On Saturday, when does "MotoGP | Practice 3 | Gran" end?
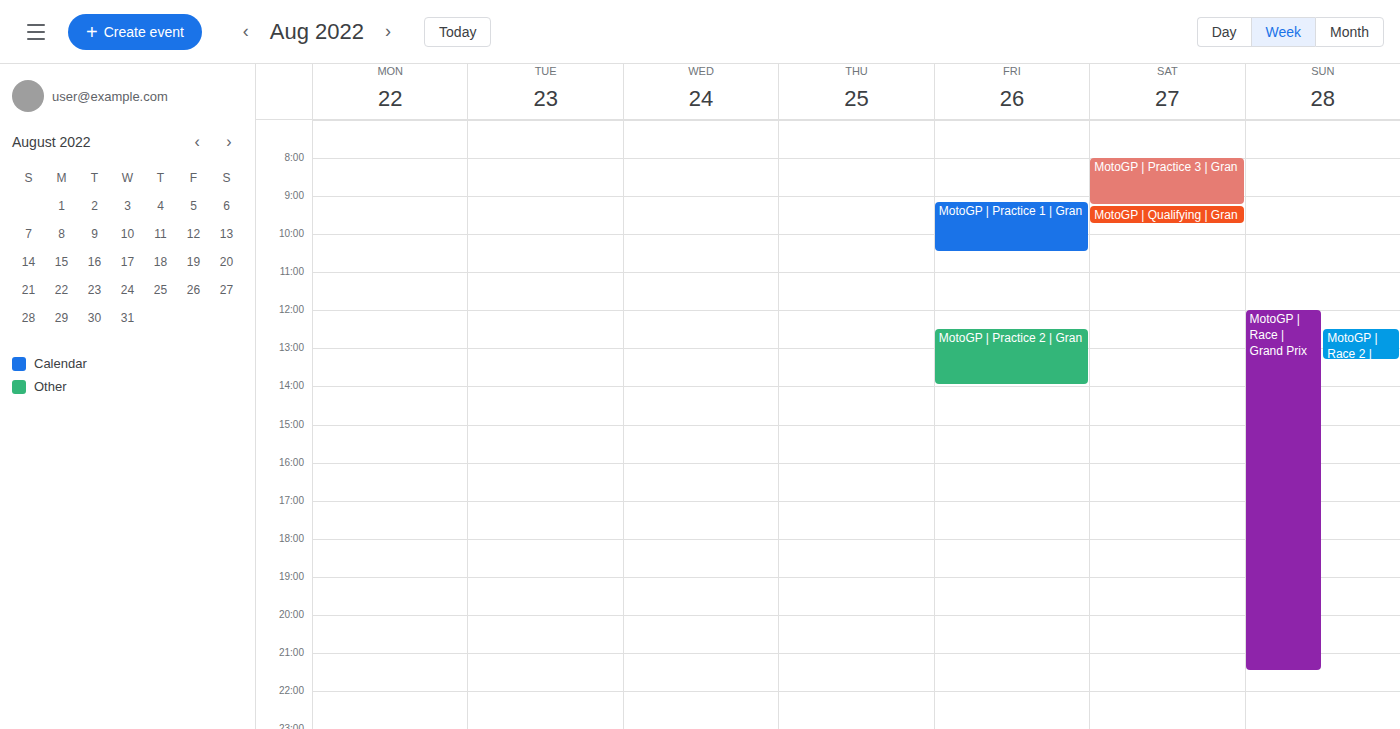
9:15 AM